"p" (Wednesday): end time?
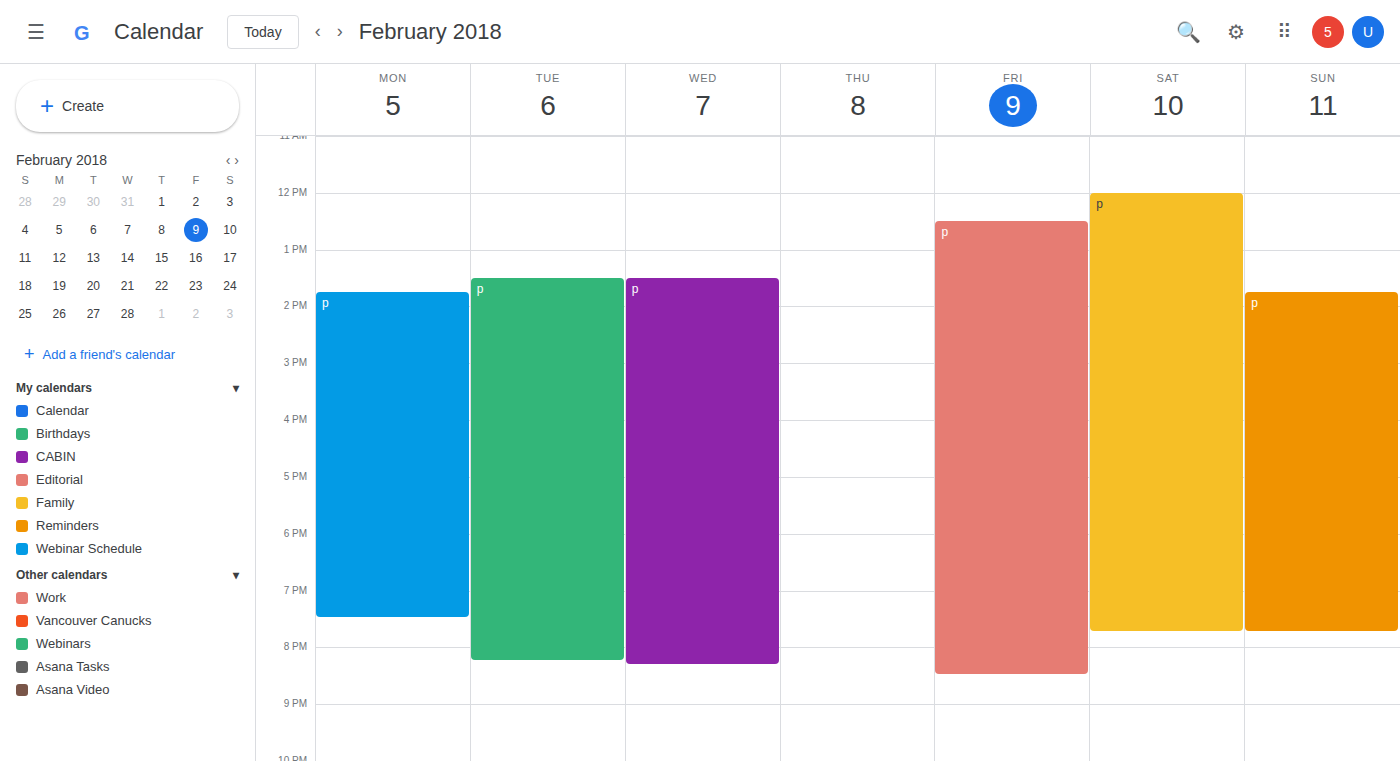
8:20 PM